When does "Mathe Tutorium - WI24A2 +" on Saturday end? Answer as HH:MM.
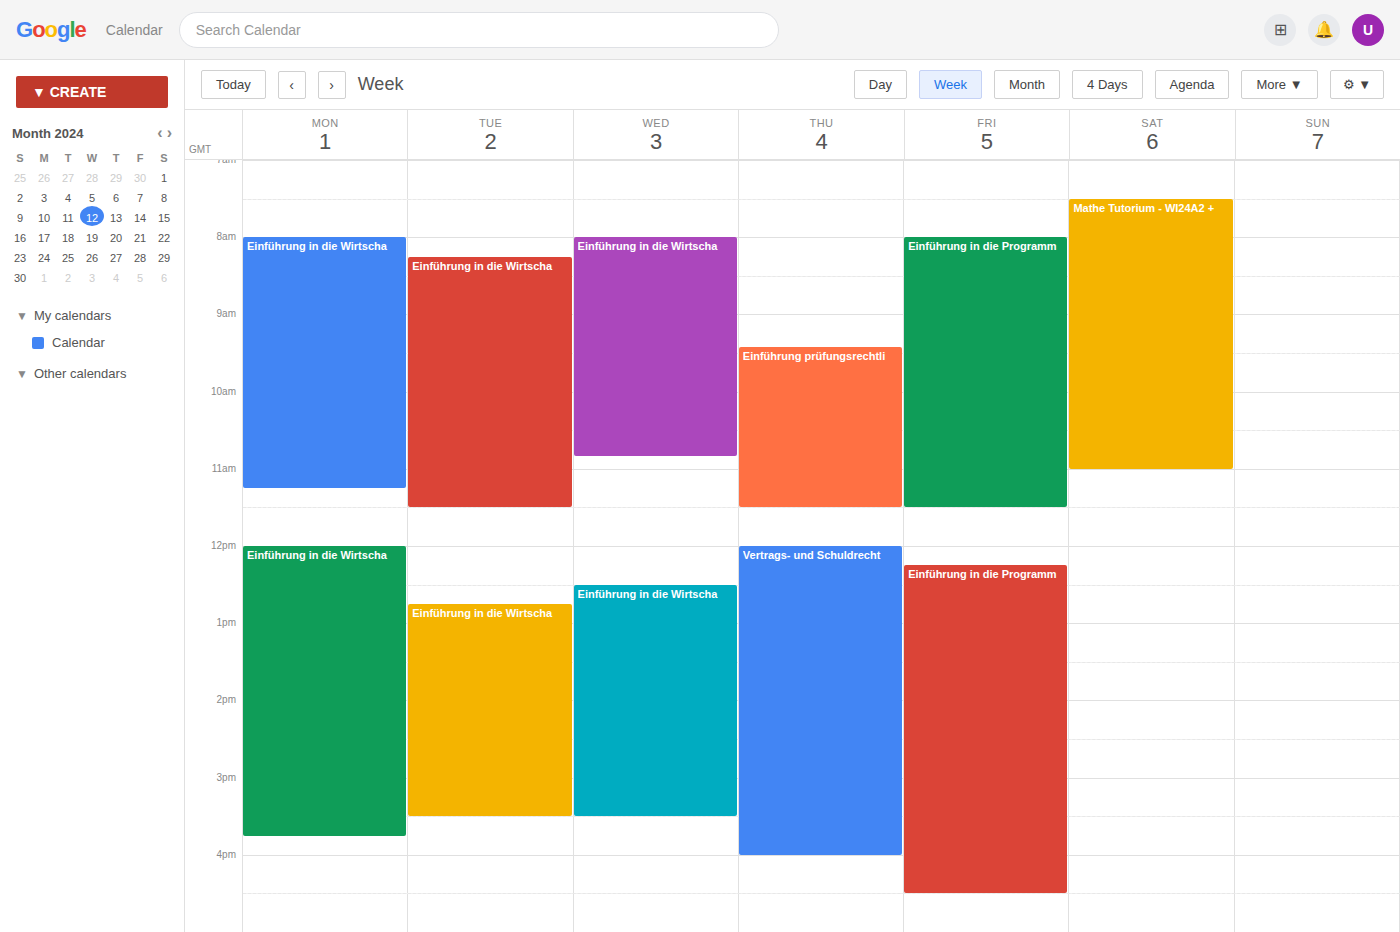
11:00